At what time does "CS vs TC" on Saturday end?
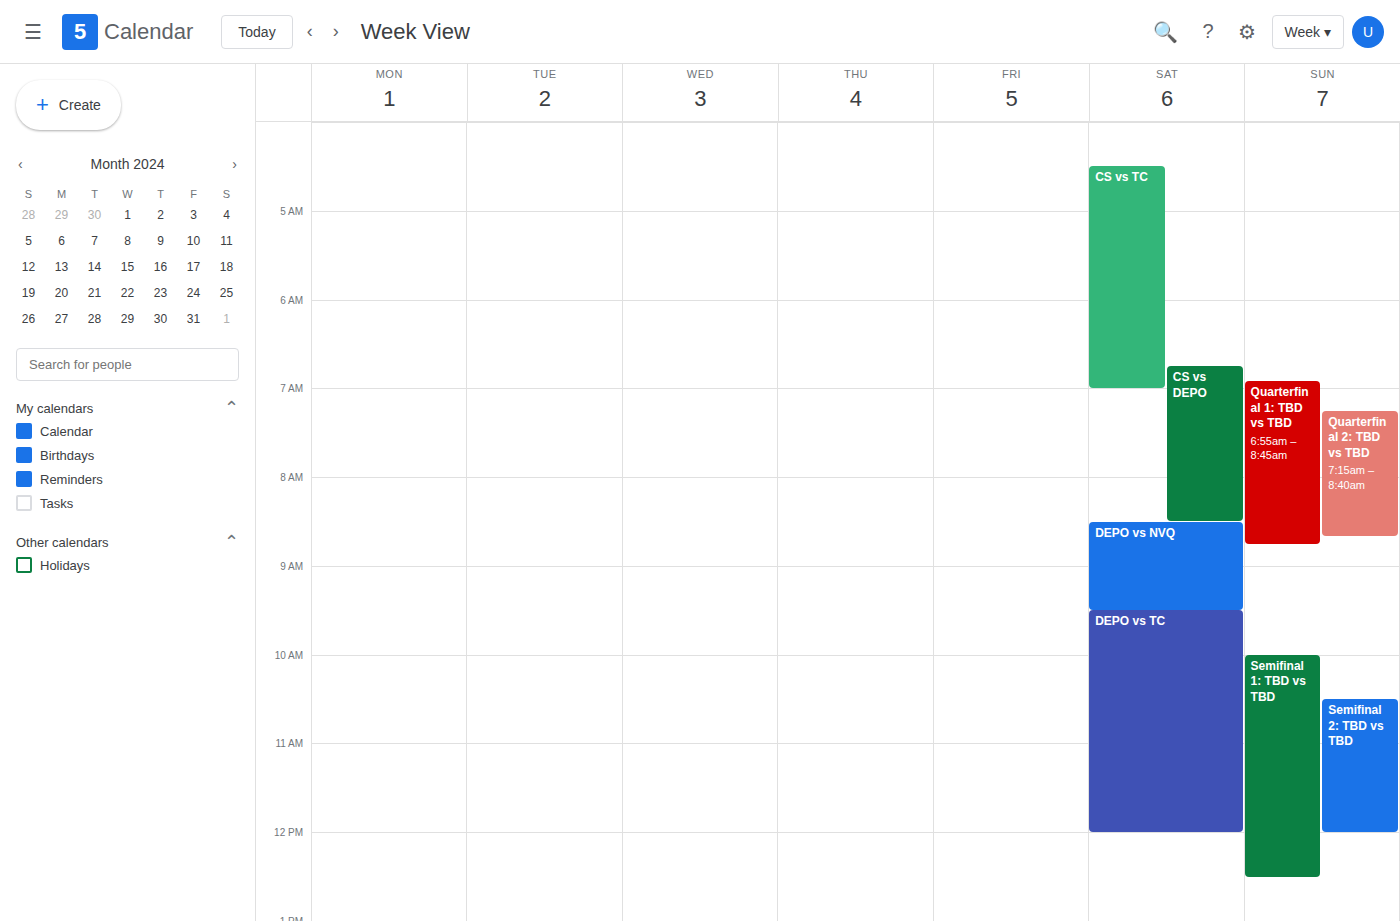
7:00 AM